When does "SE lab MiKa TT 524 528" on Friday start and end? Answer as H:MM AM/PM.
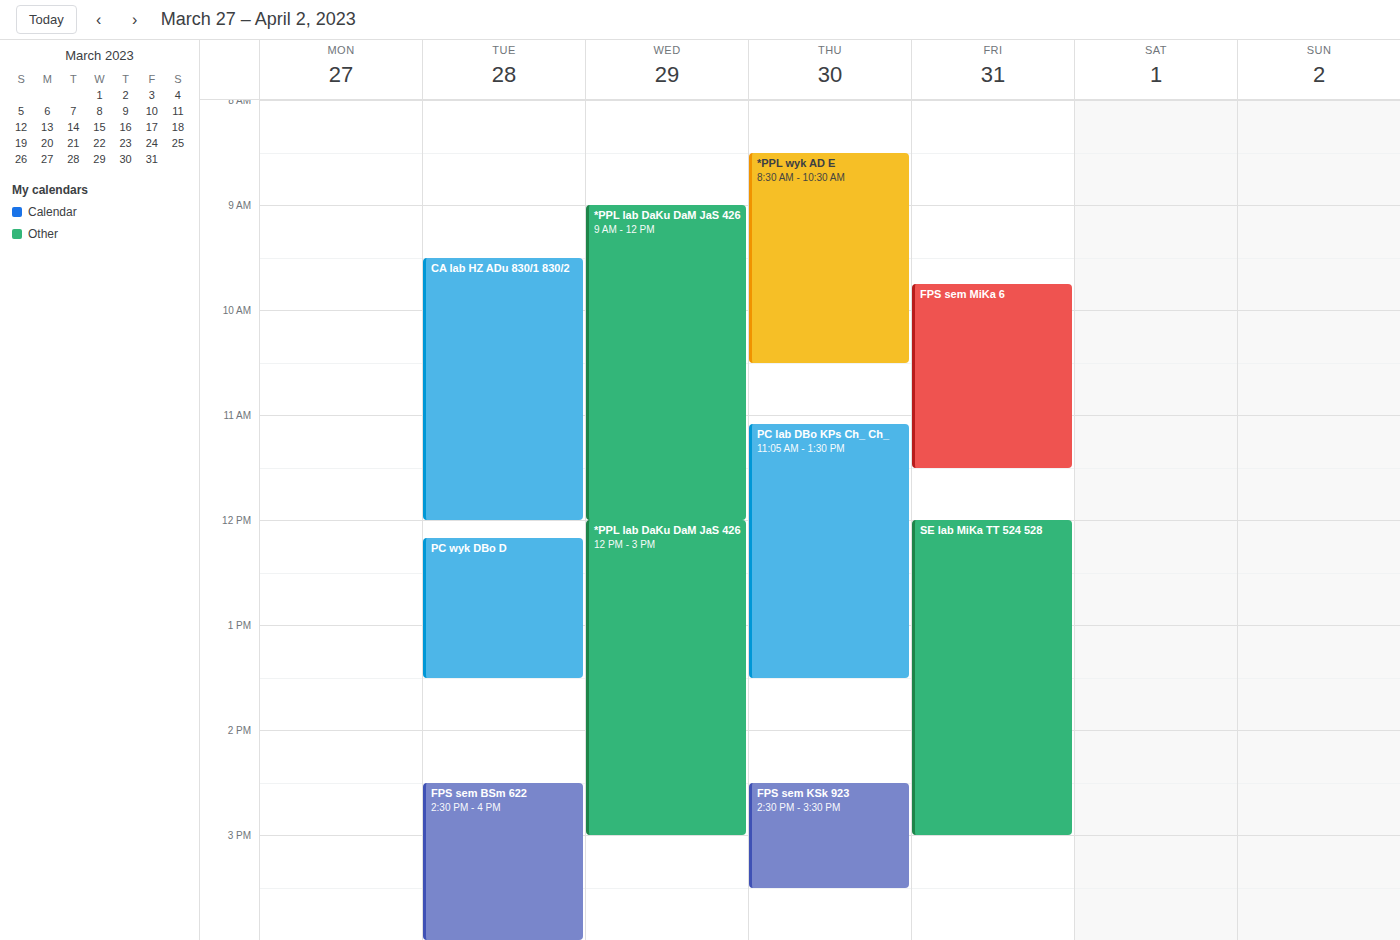
12:00 PM to 3:00 PM